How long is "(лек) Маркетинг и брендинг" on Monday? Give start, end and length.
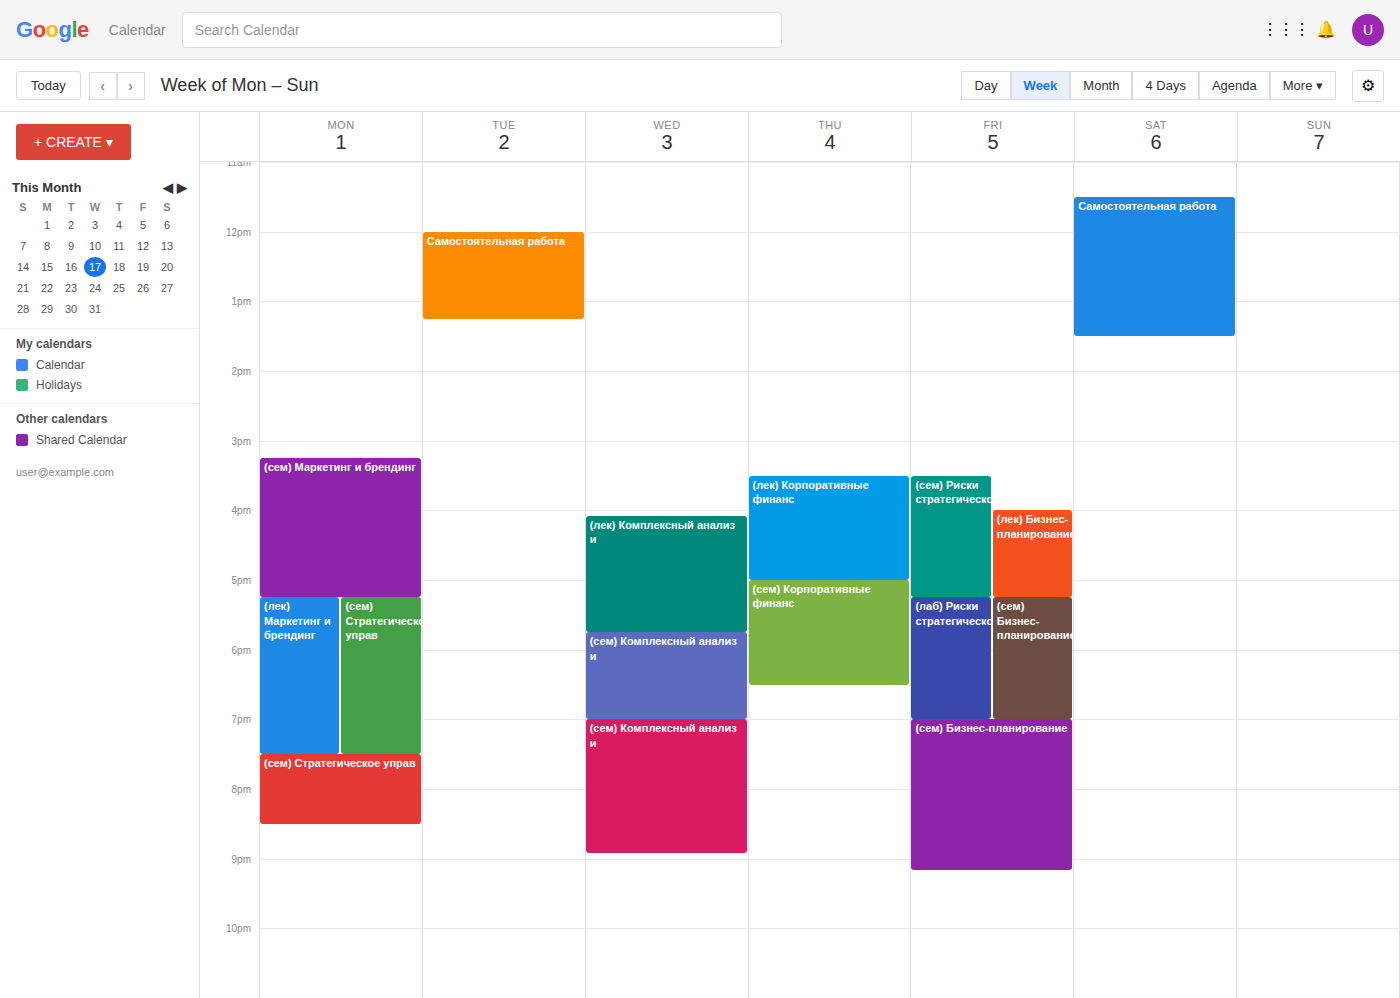
5:15 PM to 7:30 PM, 2 hours 15 minutes